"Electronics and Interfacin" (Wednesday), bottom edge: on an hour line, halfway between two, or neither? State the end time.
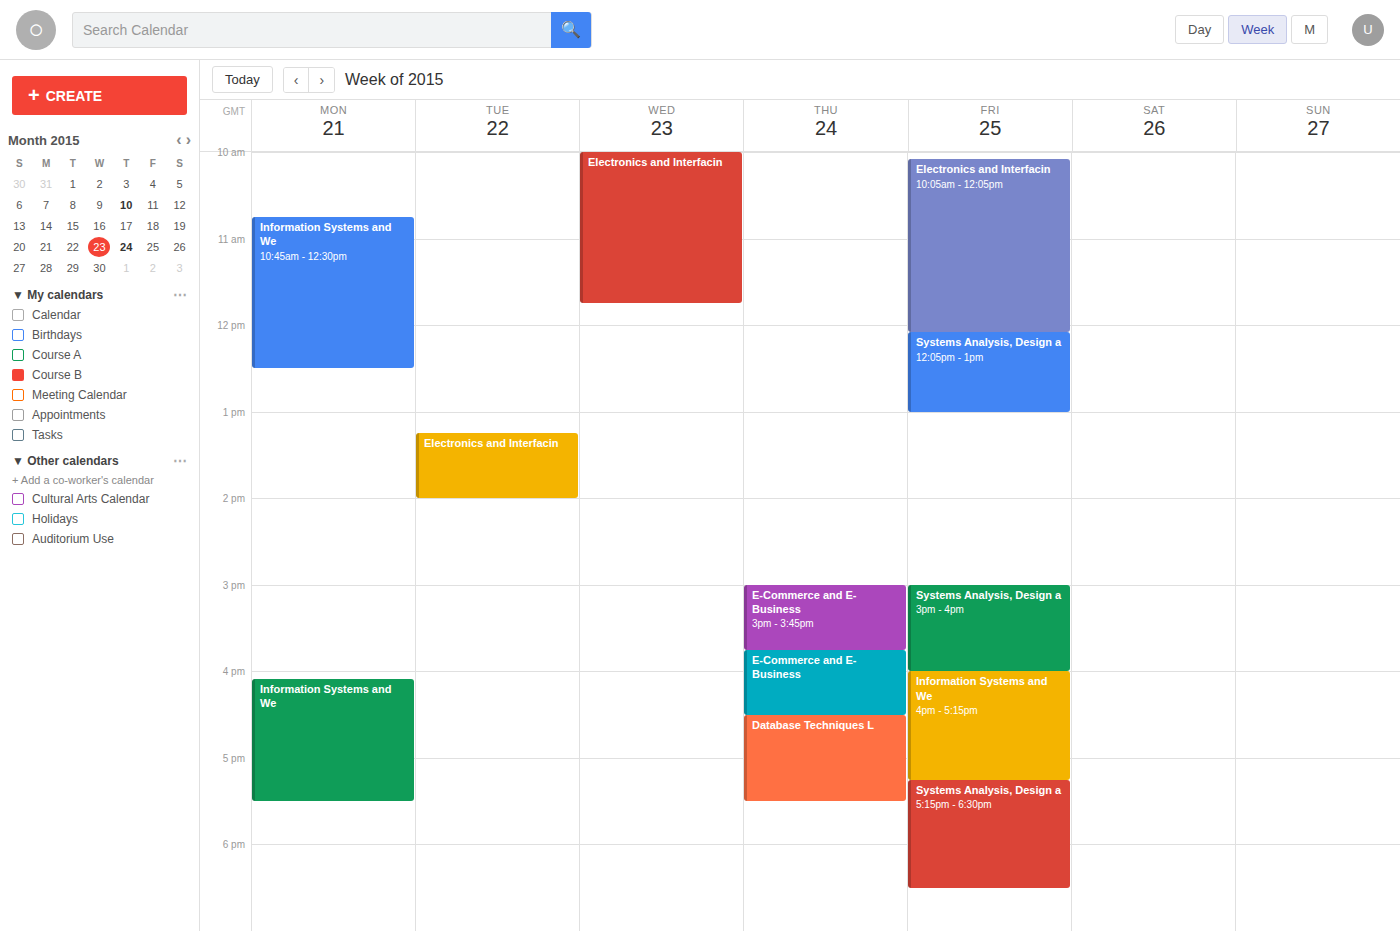
11:45 AM -- neither: three quarters of the way from the 11 AM line to the 12 PM line.